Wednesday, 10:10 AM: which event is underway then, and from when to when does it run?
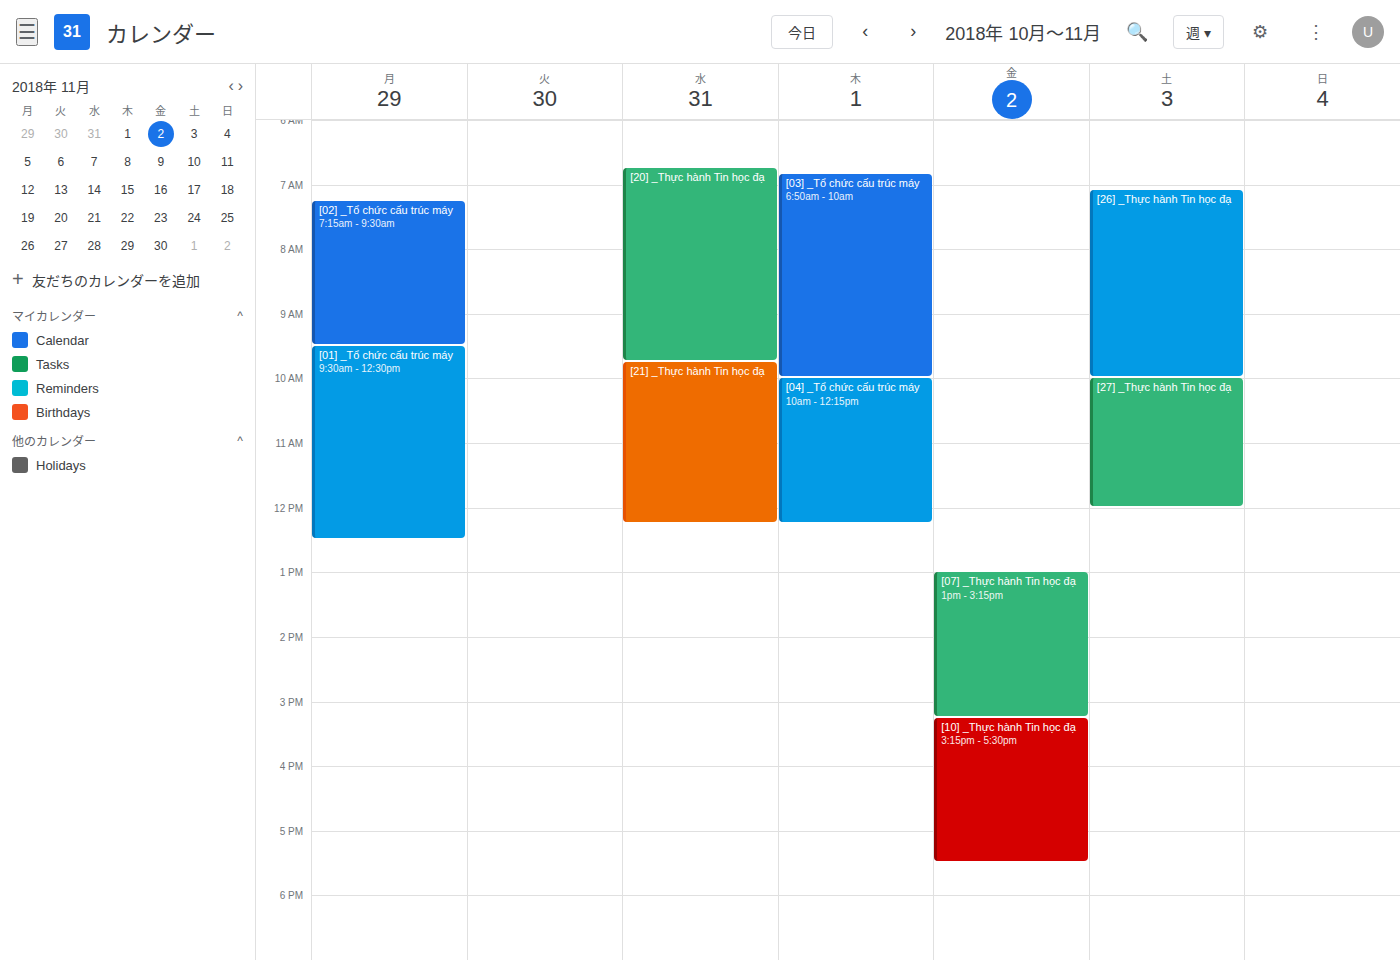
"[21] _Thực hành Tin học đạ", 9:45 AM to 12:15 PM